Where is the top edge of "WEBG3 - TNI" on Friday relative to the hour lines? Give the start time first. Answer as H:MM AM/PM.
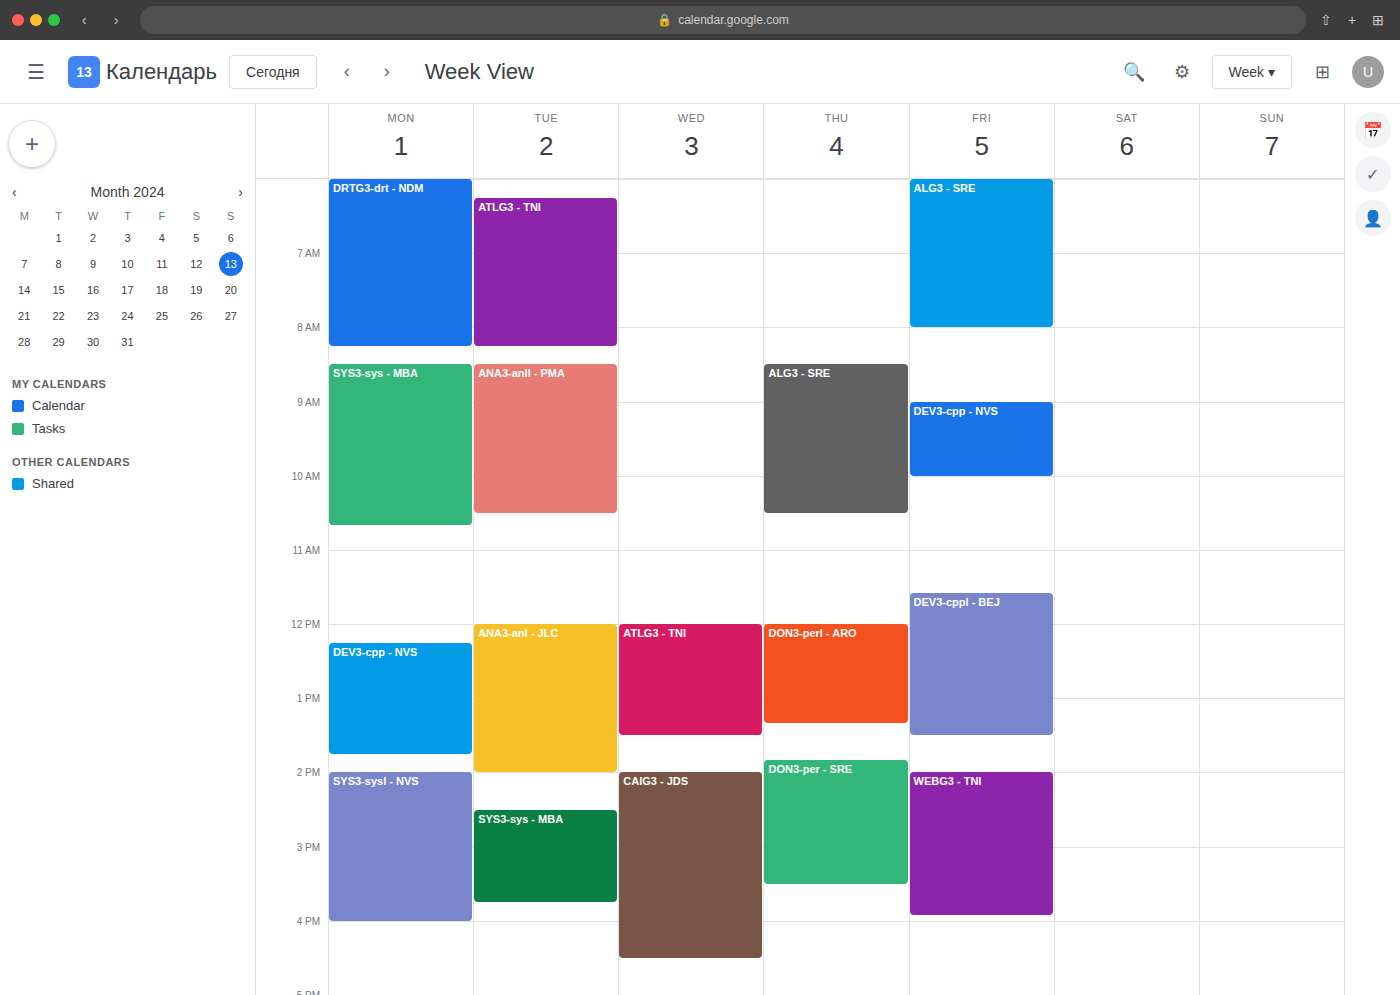
2:00 PM -- exactly on the 2 PM line.